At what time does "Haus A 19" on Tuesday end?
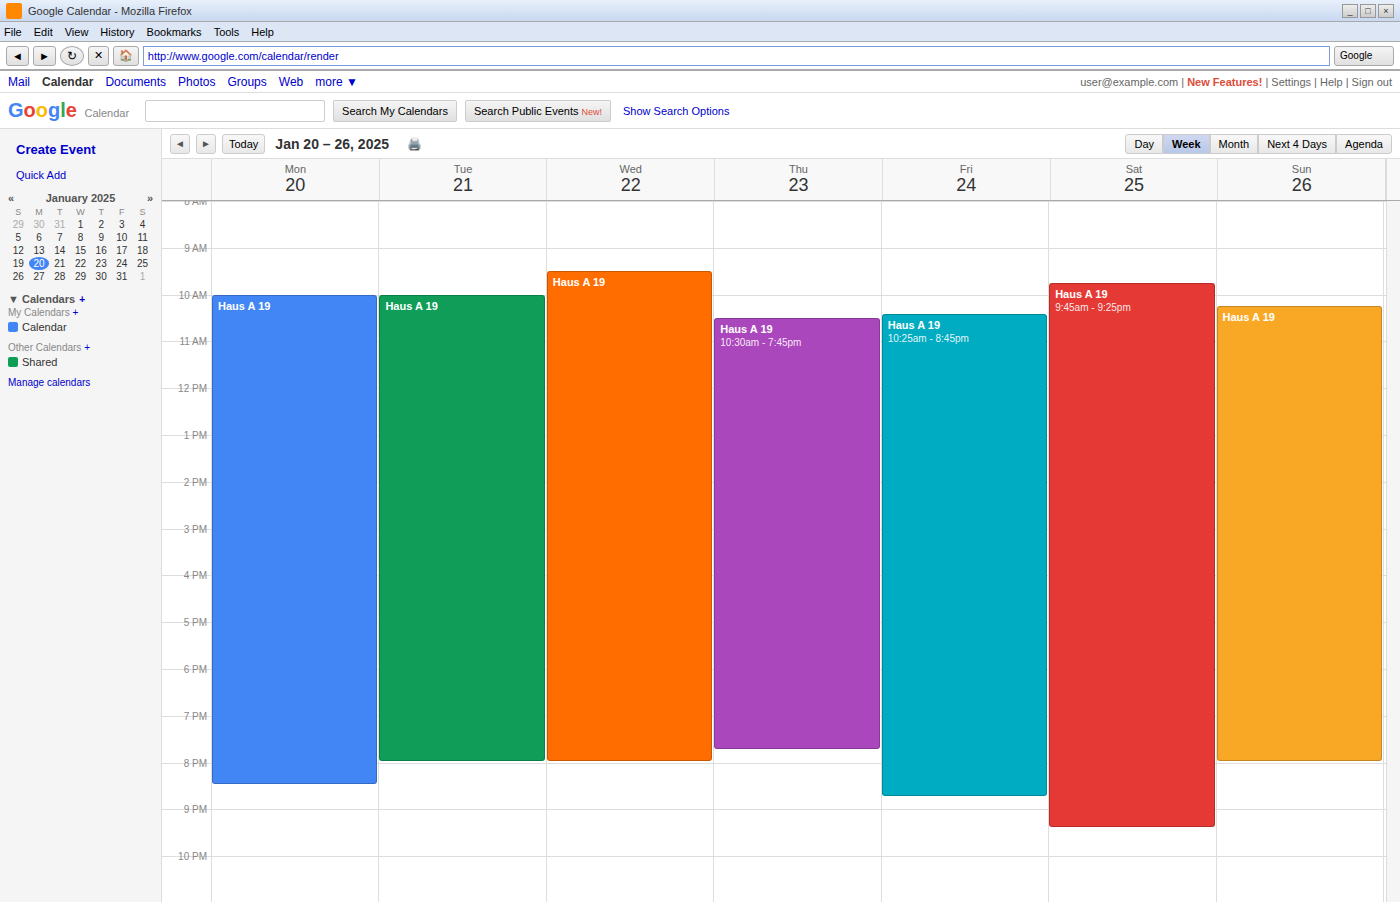
8:00 PM